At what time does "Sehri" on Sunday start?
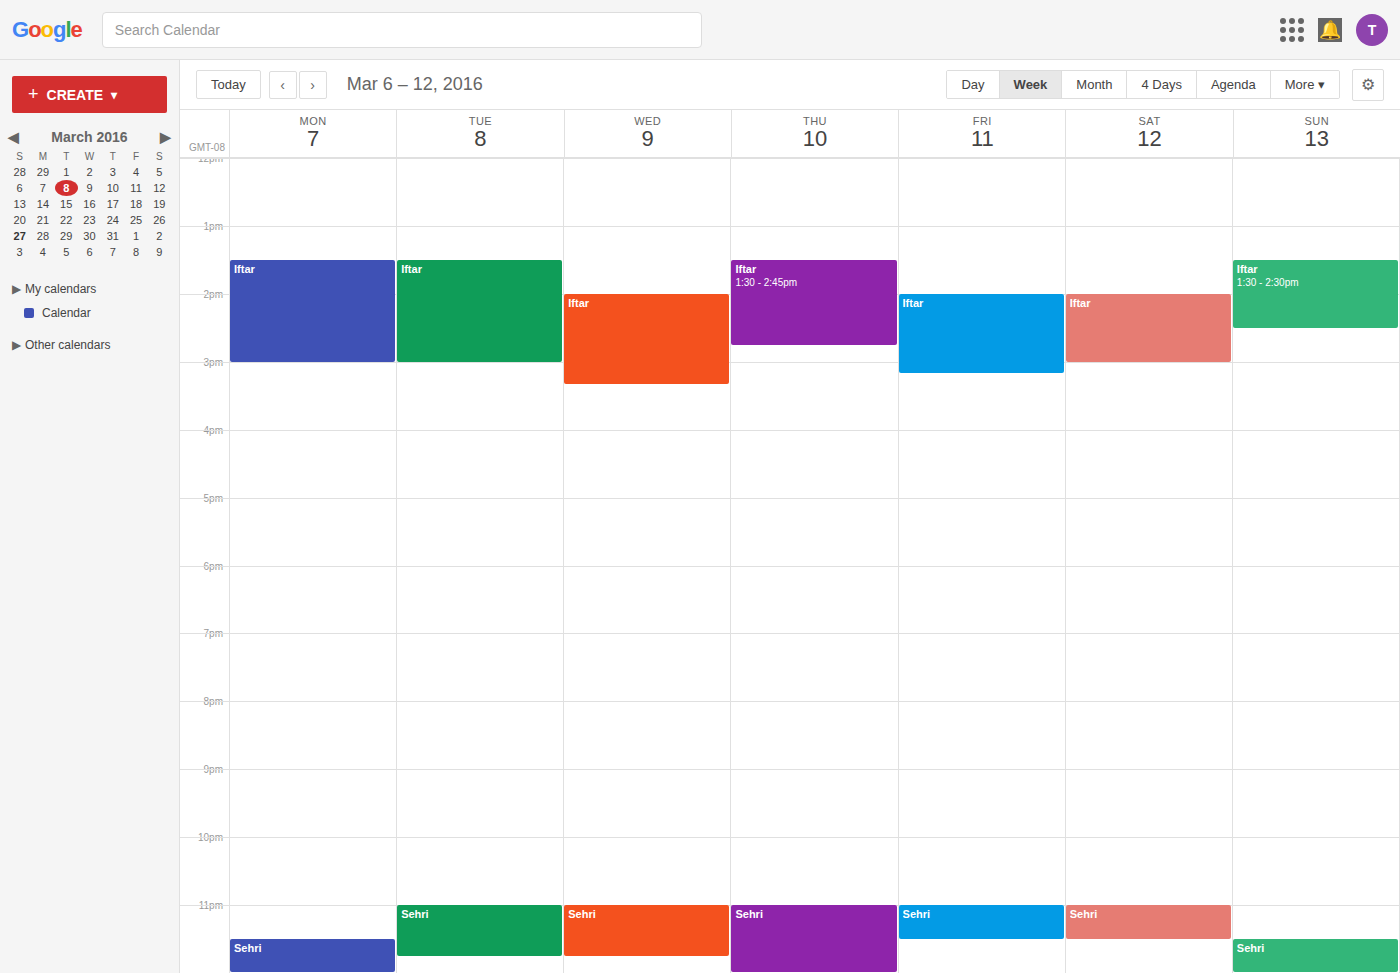
11:30 PM